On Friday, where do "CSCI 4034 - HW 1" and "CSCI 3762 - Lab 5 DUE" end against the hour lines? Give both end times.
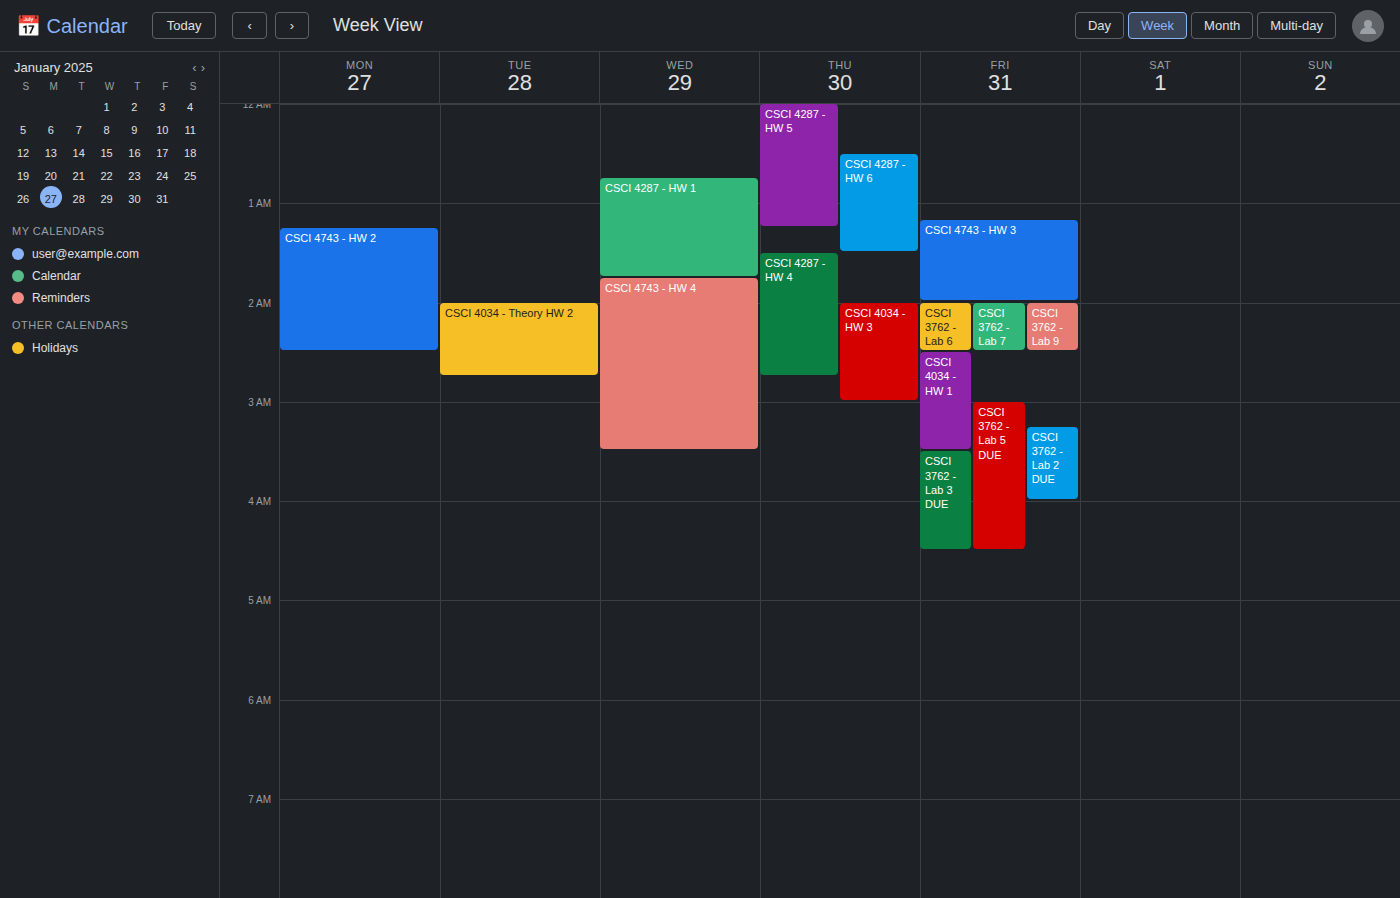
"CSCI 4034 - HW 1": 3:30 AM, halfway between the 3 AM and 4 AM lines. "CSCI 3762 - Lab 5 DUE": 4:30 AM, halfway between the 4 AM and 5 AM lines.